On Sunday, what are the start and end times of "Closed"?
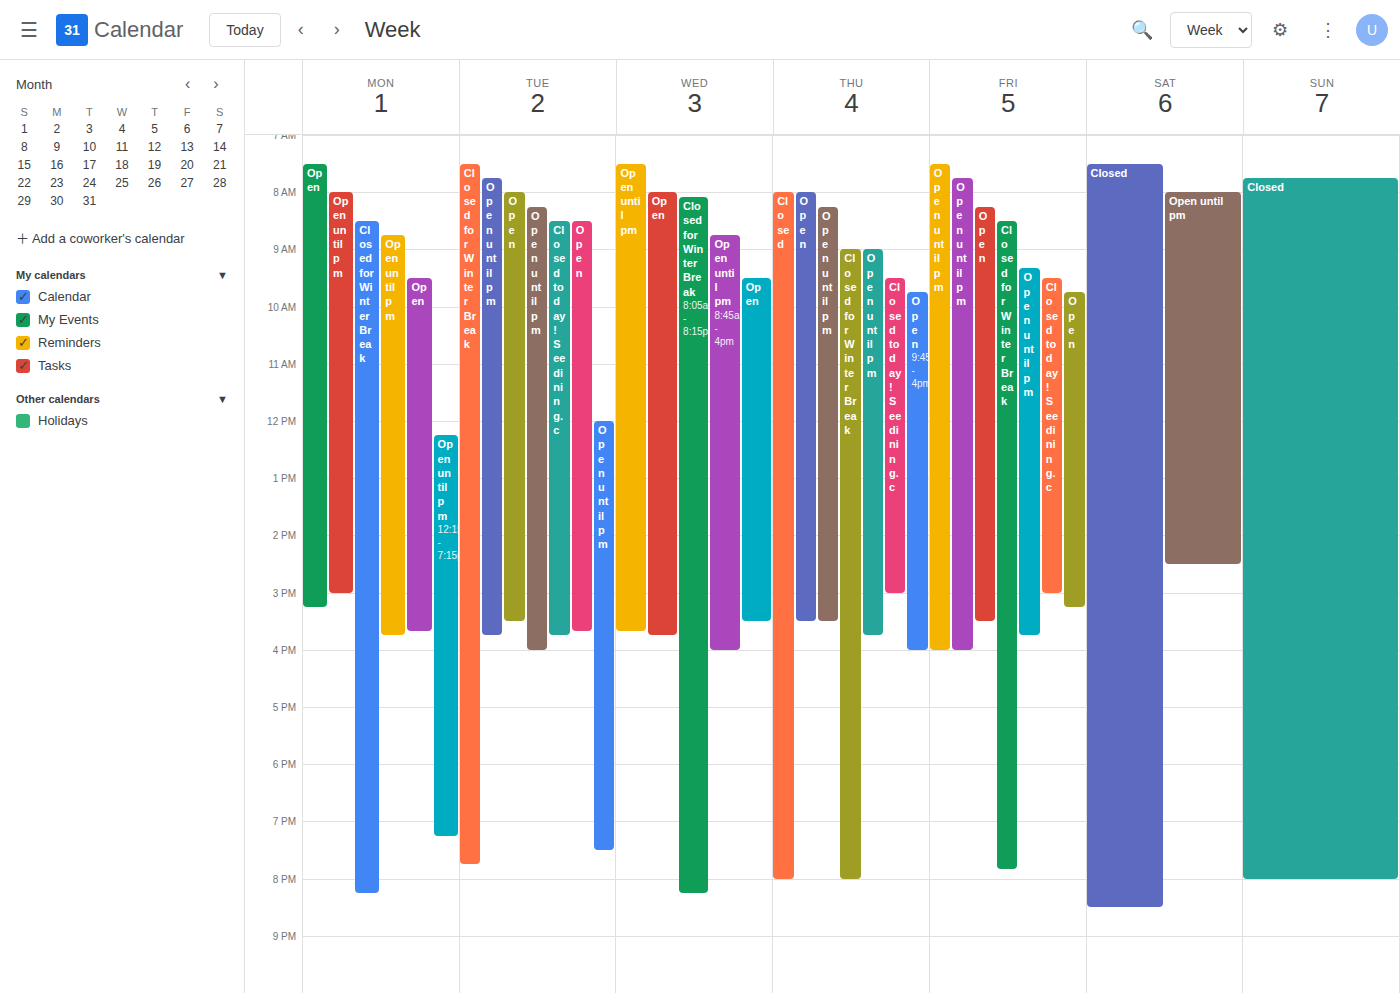
7:45 AM to 8:00 PM